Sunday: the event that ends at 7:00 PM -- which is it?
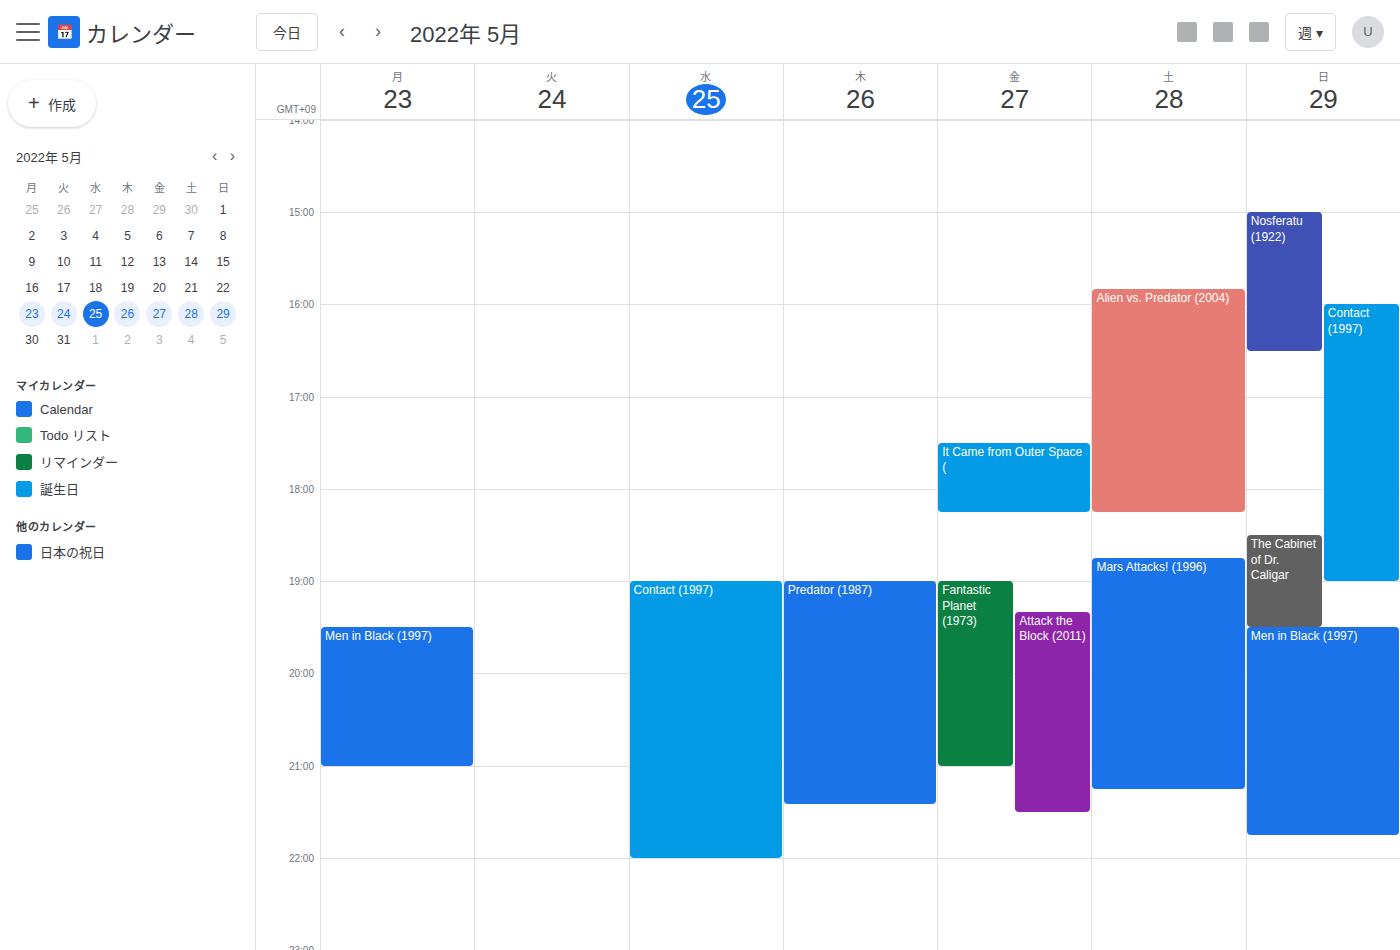
"Contact (1997)"